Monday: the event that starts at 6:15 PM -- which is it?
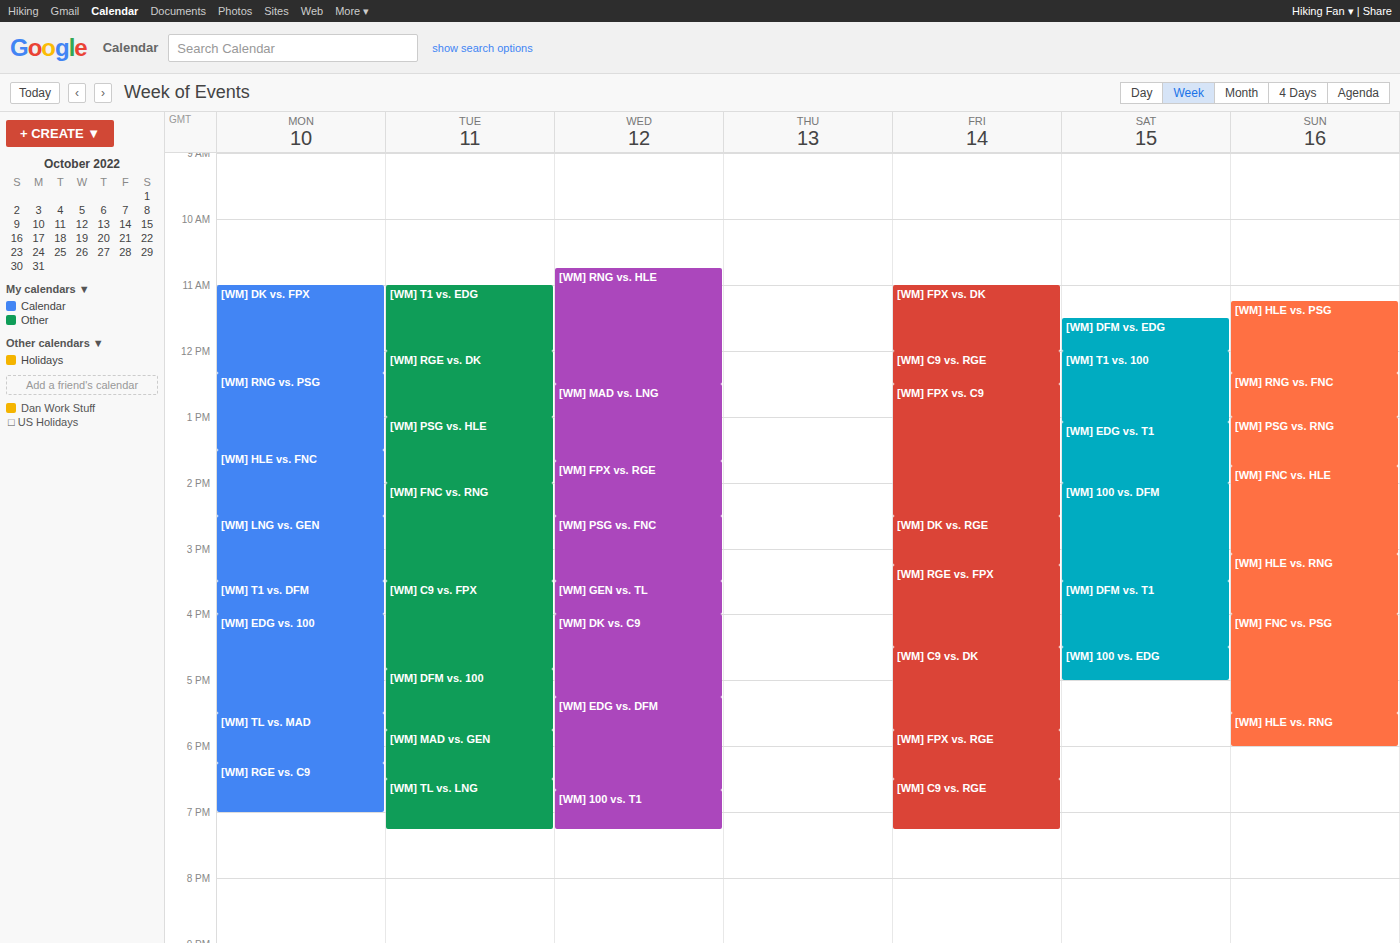
"[WM] RGE vs. C9"